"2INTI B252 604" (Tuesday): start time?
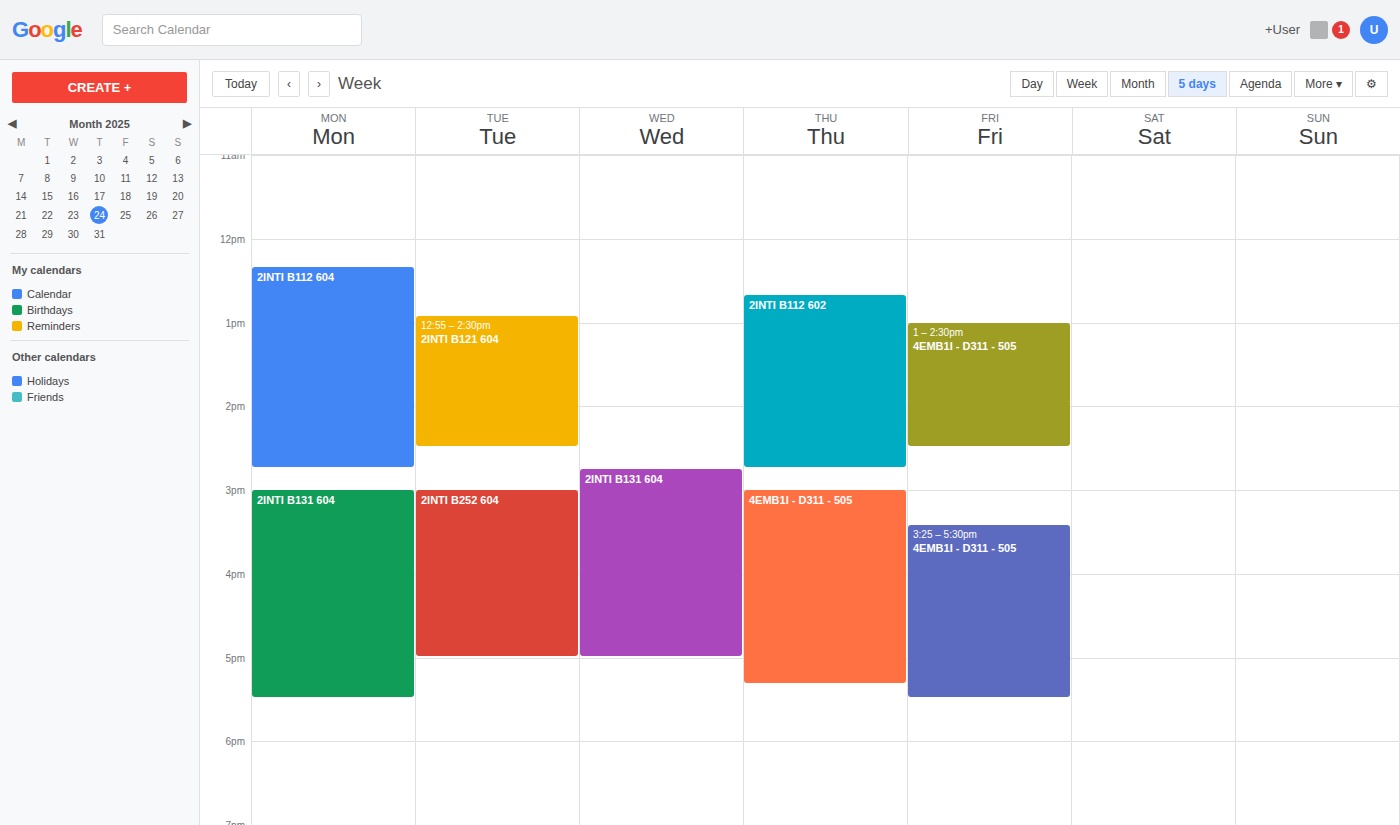
3:00 PM